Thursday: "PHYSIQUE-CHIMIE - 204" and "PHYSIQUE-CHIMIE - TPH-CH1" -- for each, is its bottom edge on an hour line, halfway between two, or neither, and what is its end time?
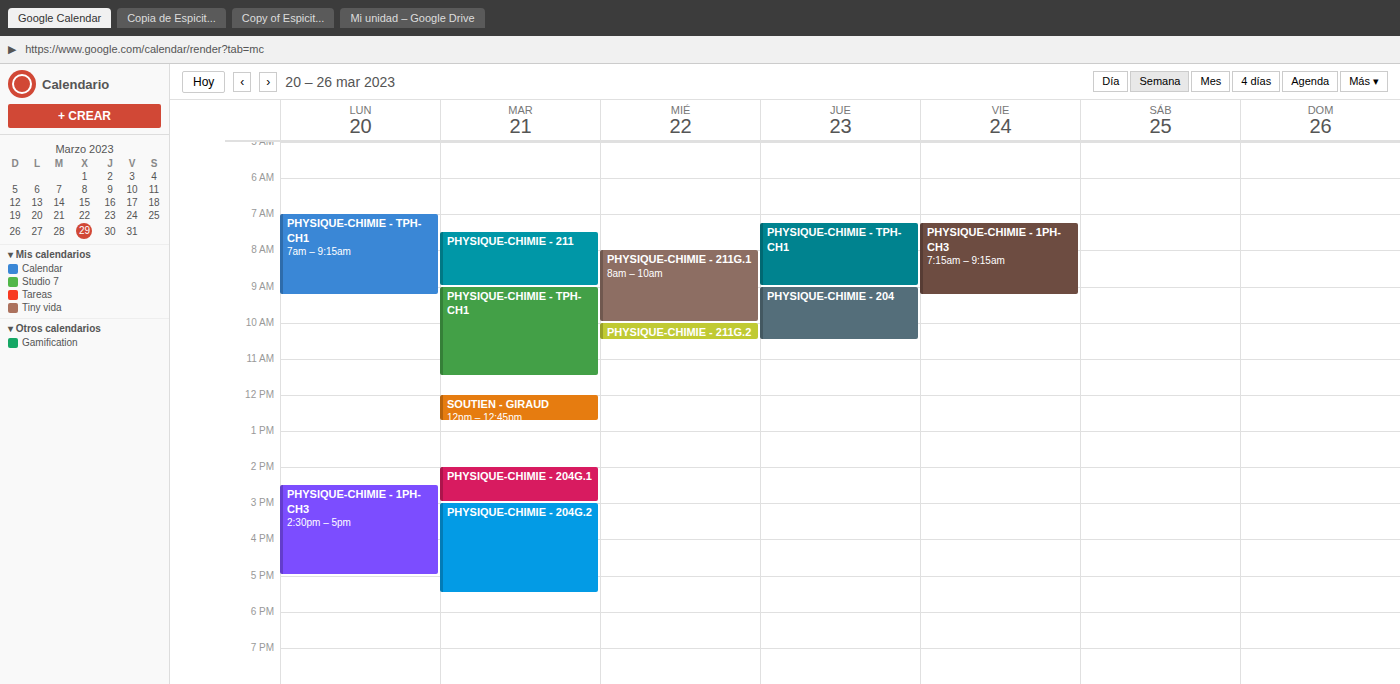
"PHYSIQUE-CHIMIE - 204": 10:30 AM, halfway between the 10 AM and 11 AM lines. "PHYSIQUE-CHIMIE - TPH-CH1": 9:00 AM, exactly on the 9 AM line.